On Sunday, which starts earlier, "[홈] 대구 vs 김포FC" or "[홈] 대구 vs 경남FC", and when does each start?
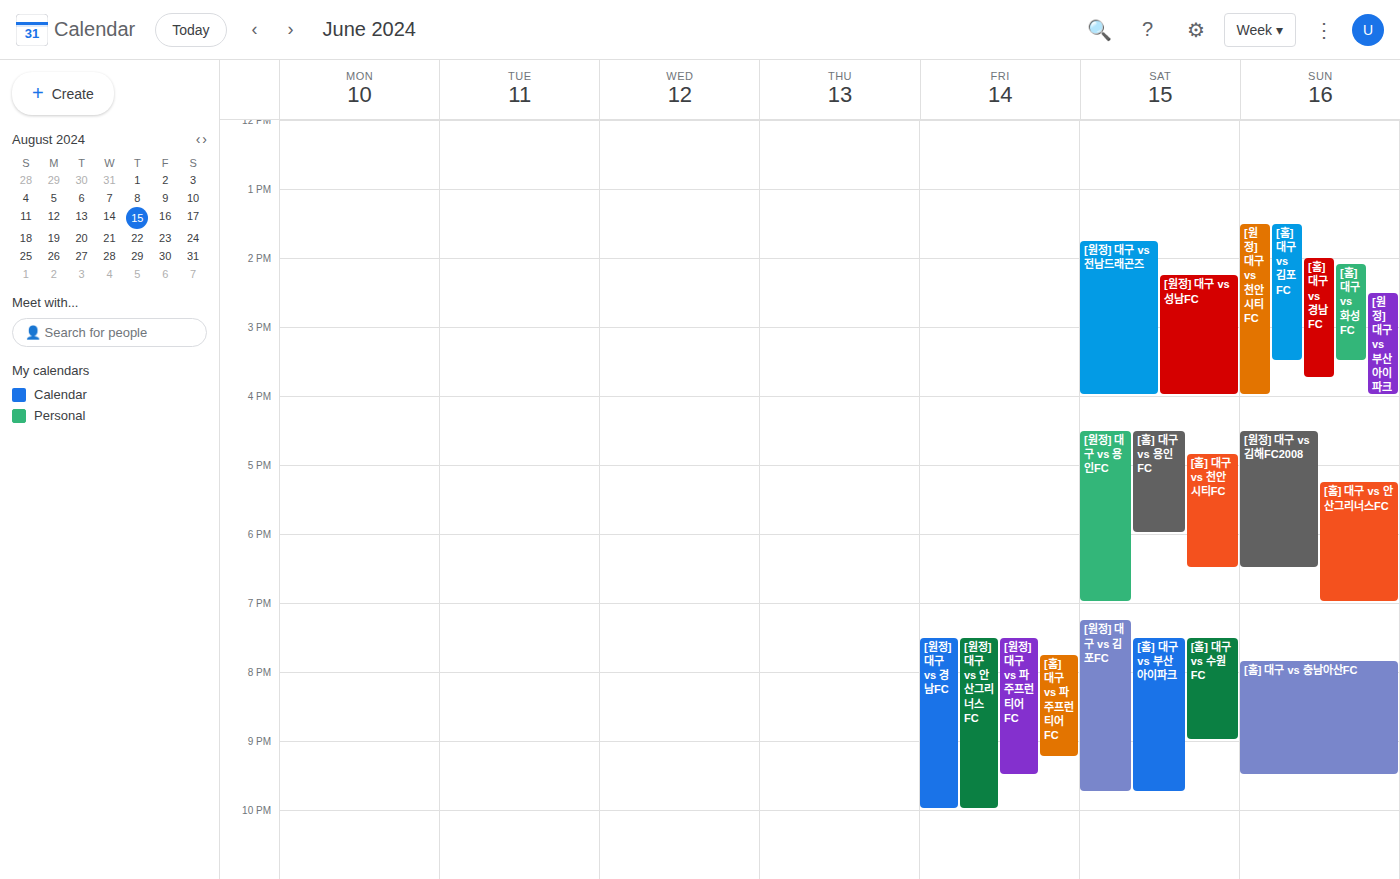
"[홈] 대구 vs 김포FC" 1:30 PM; "[홈] 대구 vs 경남FC" 2:00 PM.